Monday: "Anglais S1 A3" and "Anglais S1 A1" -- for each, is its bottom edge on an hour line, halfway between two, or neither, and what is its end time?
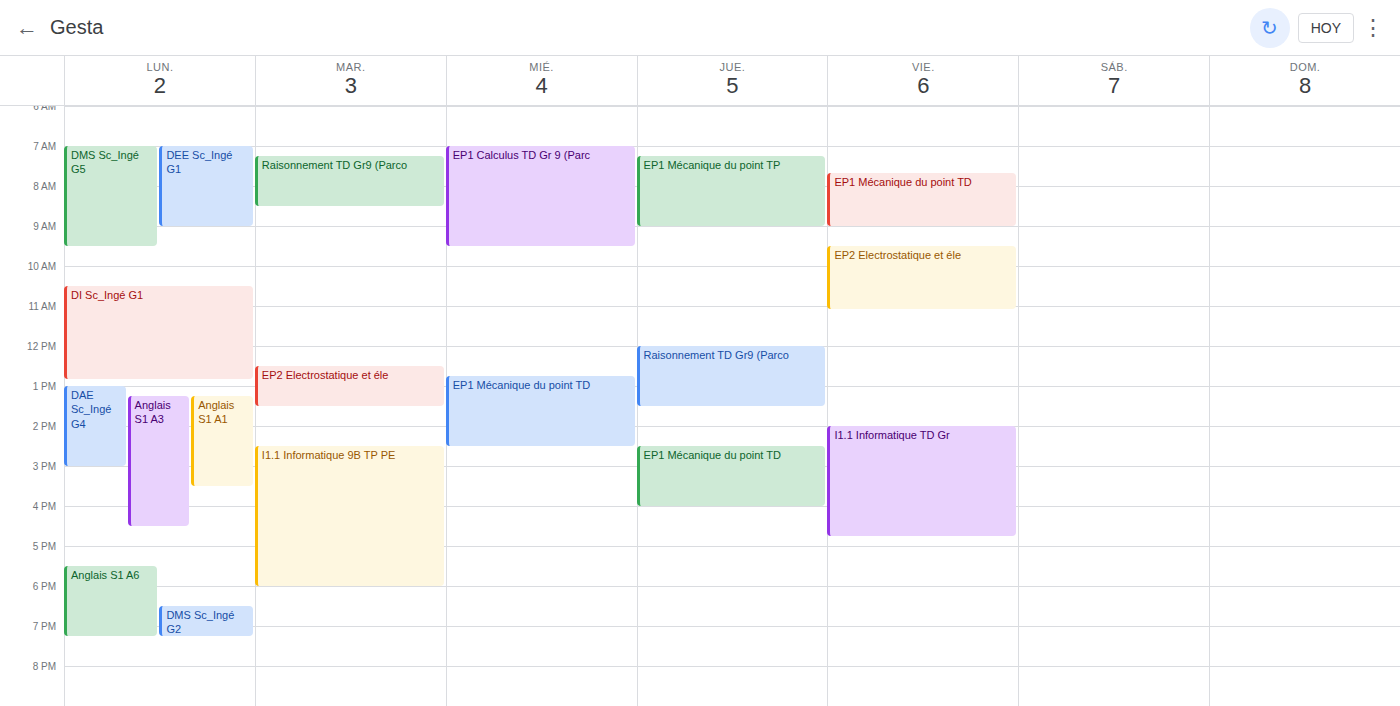
"Anglais S1 A3": 16:30, halfway between the 16:00 and 17:00 lines. "Anglais S1 A1": 15:30, halfway between the 15:00 and 16:00 lines.